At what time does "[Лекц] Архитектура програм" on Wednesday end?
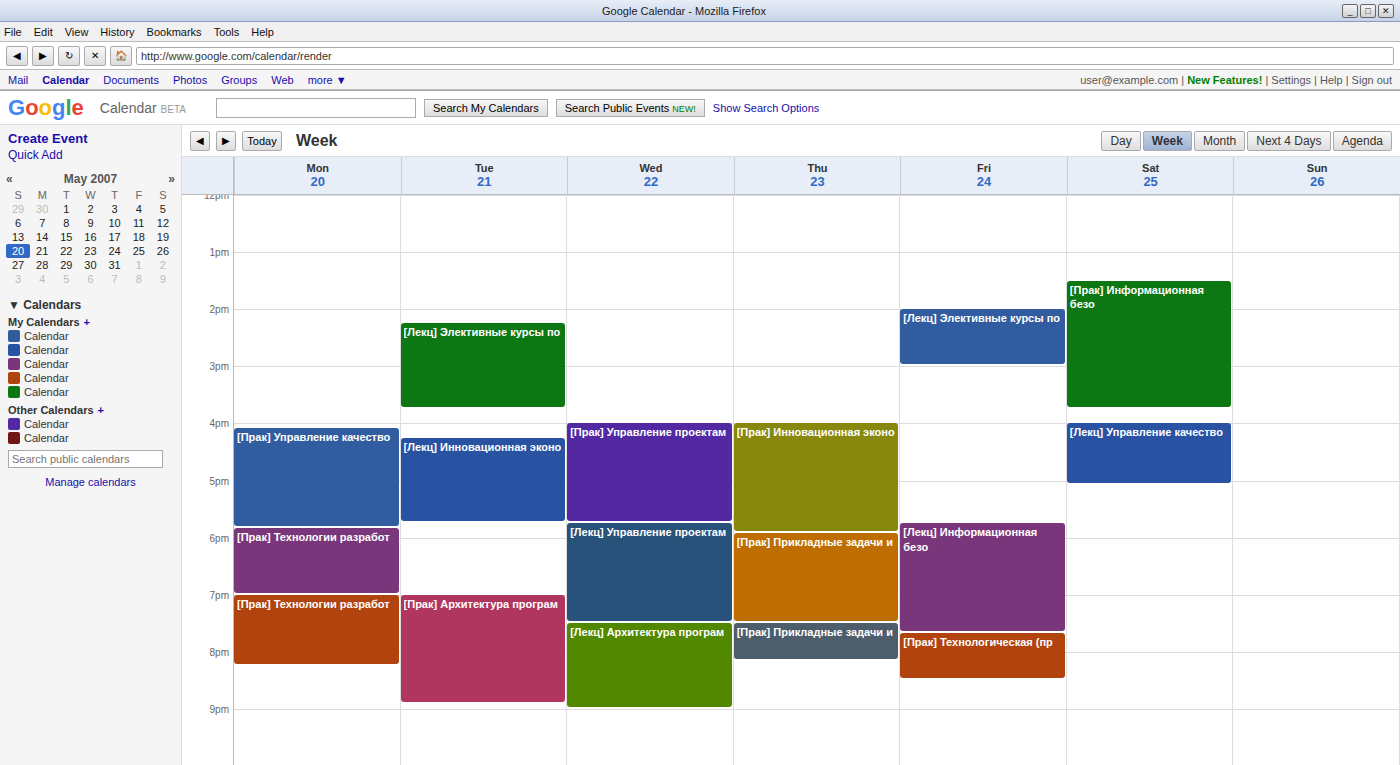
9:00 PM